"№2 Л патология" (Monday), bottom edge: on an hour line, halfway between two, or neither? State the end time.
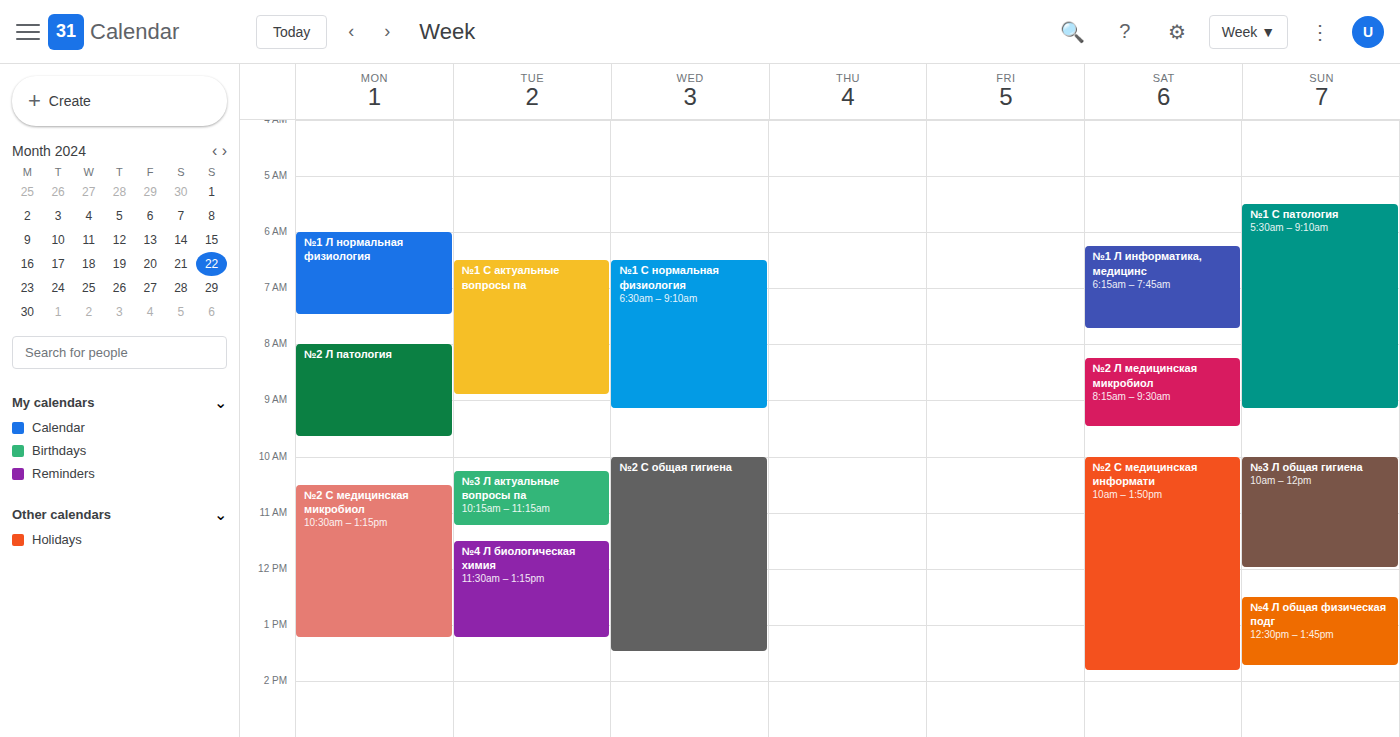
9:40 AM -- neither: 40 minutes below the 9 AM line and 20 minutes above the 10 AM line.